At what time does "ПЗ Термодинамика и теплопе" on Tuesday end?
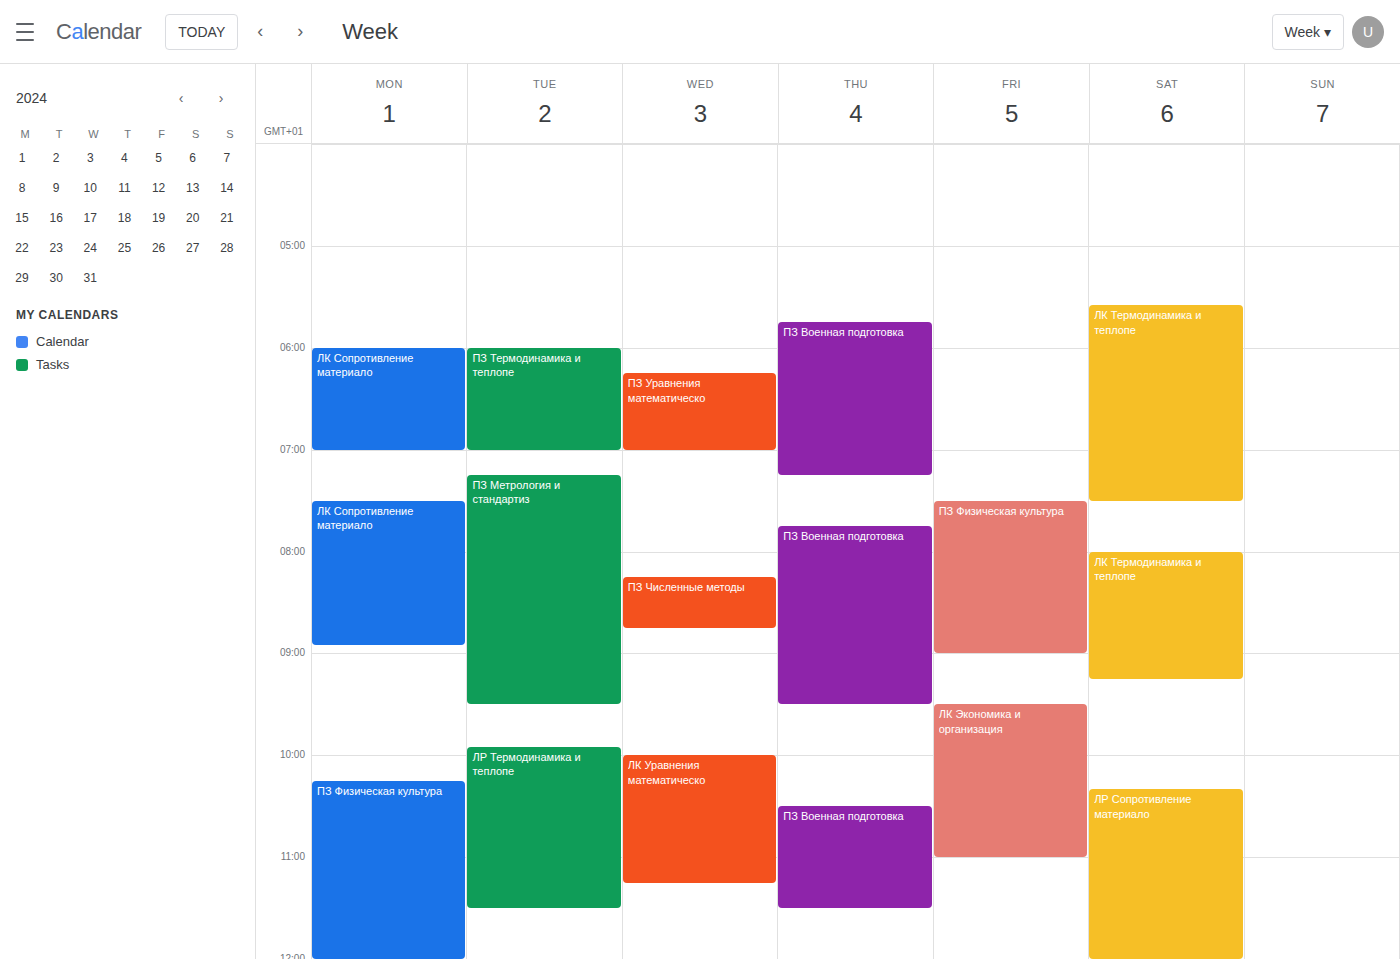
07:00